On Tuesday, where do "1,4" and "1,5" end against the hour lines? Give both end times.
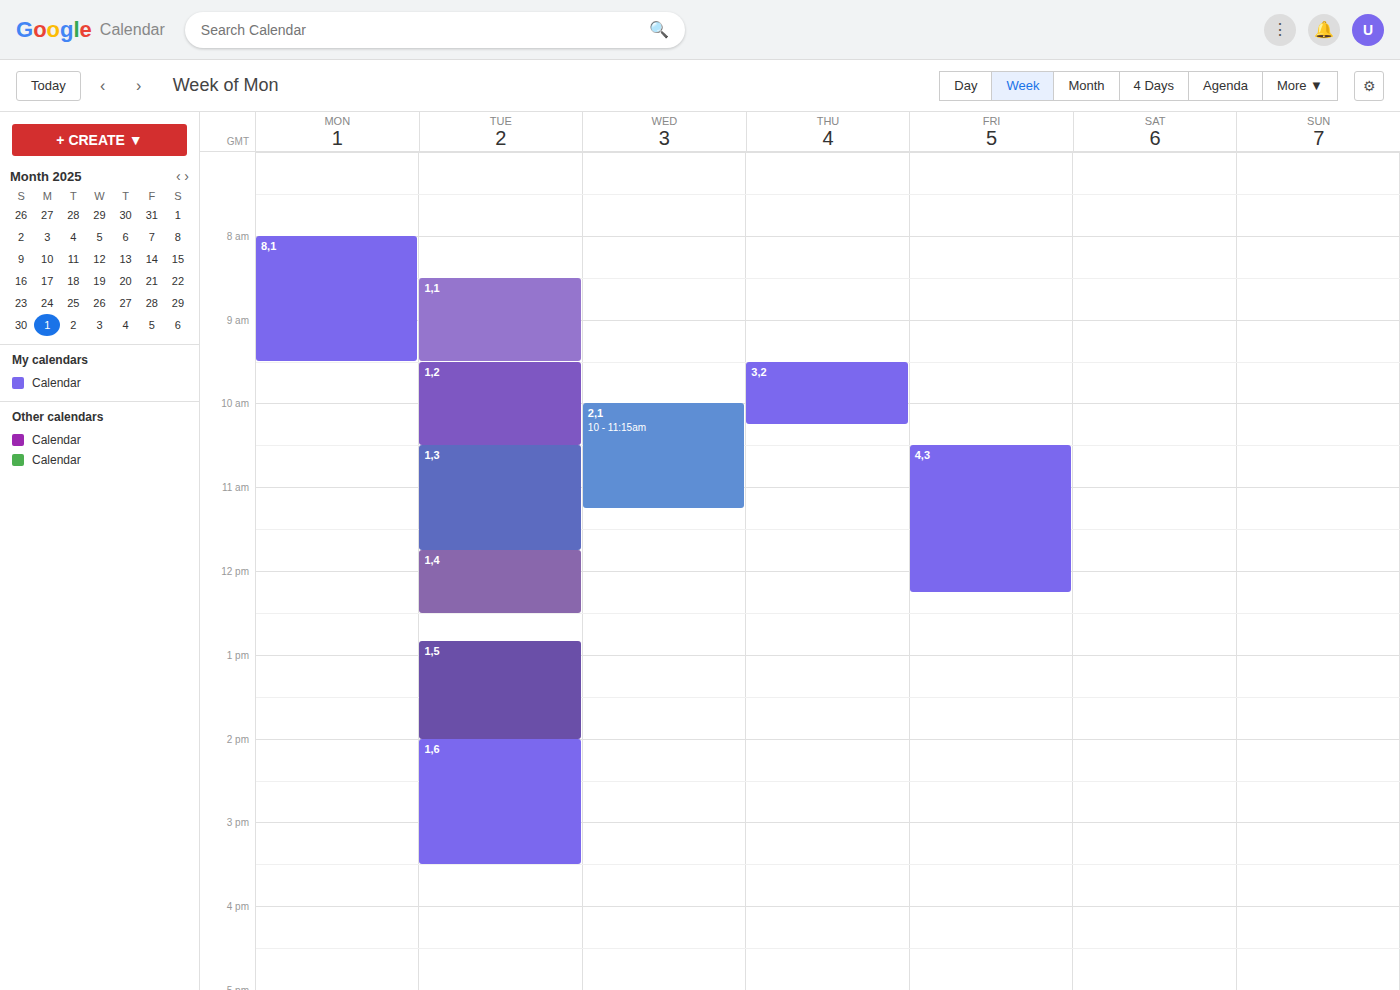
"1,4": 12:30 PM, halfway between the 12 PM and 1 PM lines. "1,5": 2:00 PM, exactly on the 2 PM line.